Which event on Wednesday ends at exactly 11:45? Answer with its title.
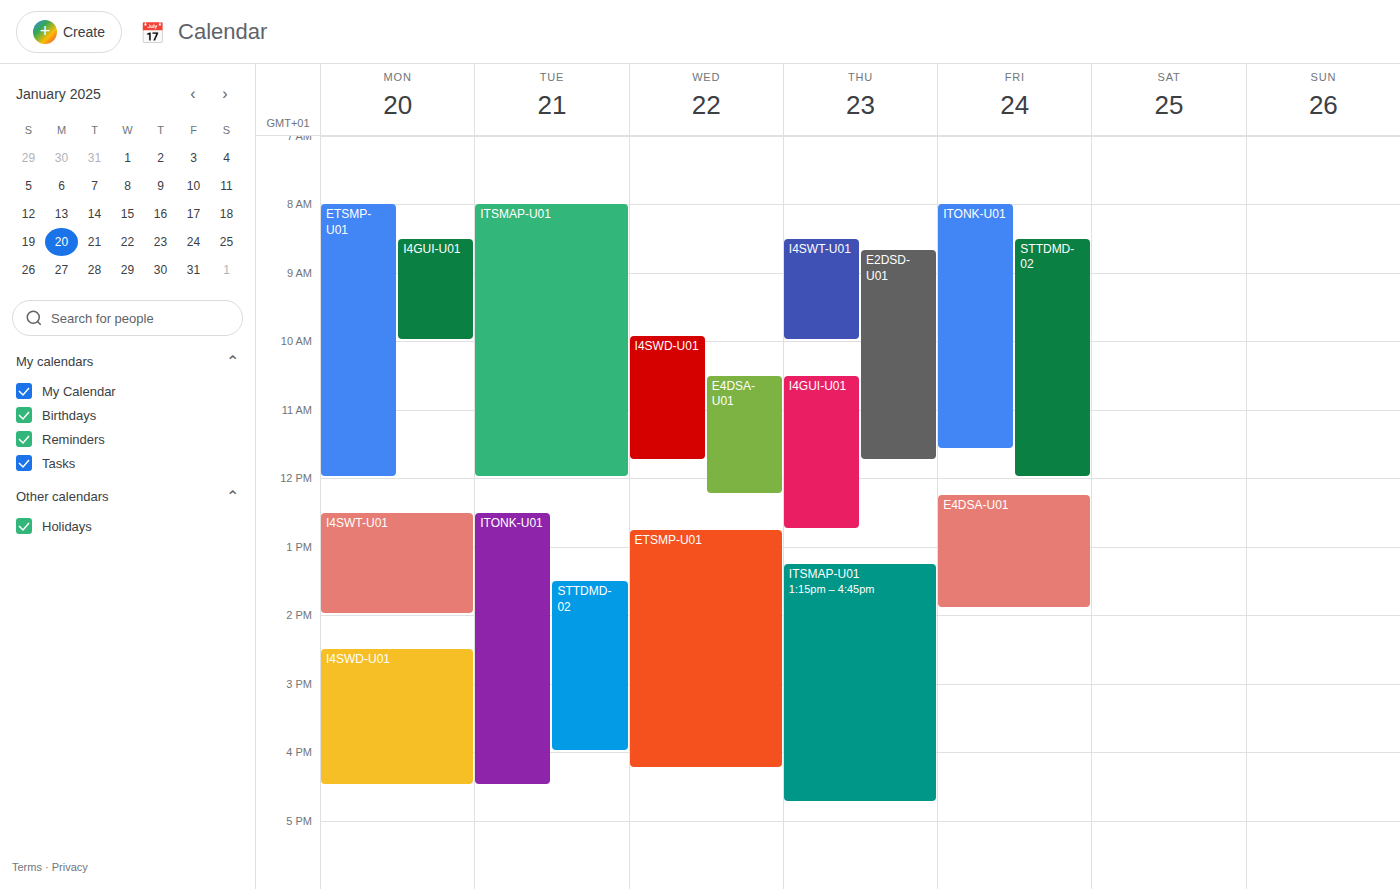
"I4SWD-U01"